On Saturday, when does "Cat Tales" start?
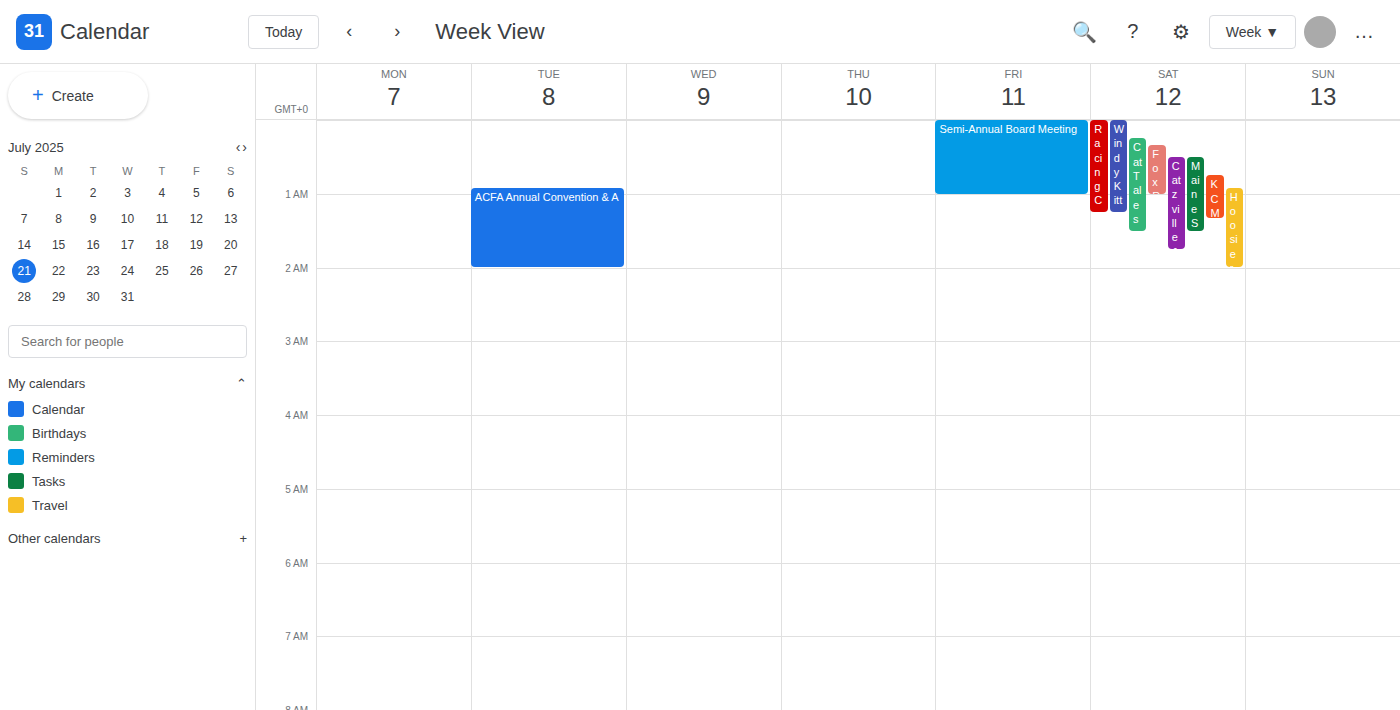
00:15